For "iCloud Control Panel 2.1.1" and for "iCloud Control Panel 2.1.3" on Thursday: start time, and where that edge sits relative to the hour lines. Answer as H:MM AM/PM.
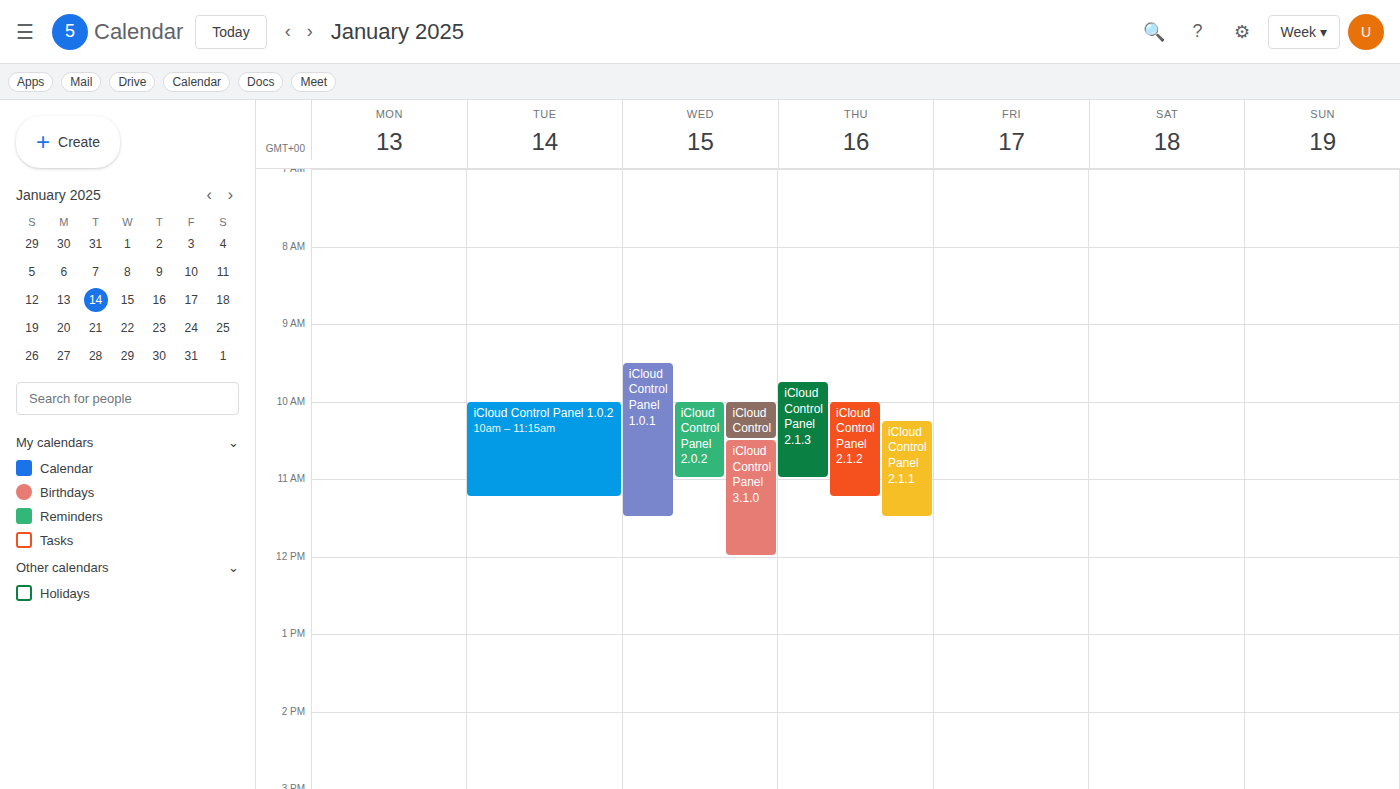
"iCloud Control Panel 2.1.1": 10:15 AM, neither: a quarter of the way from the 10 AM line to the 11 AM line. "iCloud Control Panel 2.1.3": 9:45 AM, neither: three quarters of the way from the 9 AM line to the 10 AM line.